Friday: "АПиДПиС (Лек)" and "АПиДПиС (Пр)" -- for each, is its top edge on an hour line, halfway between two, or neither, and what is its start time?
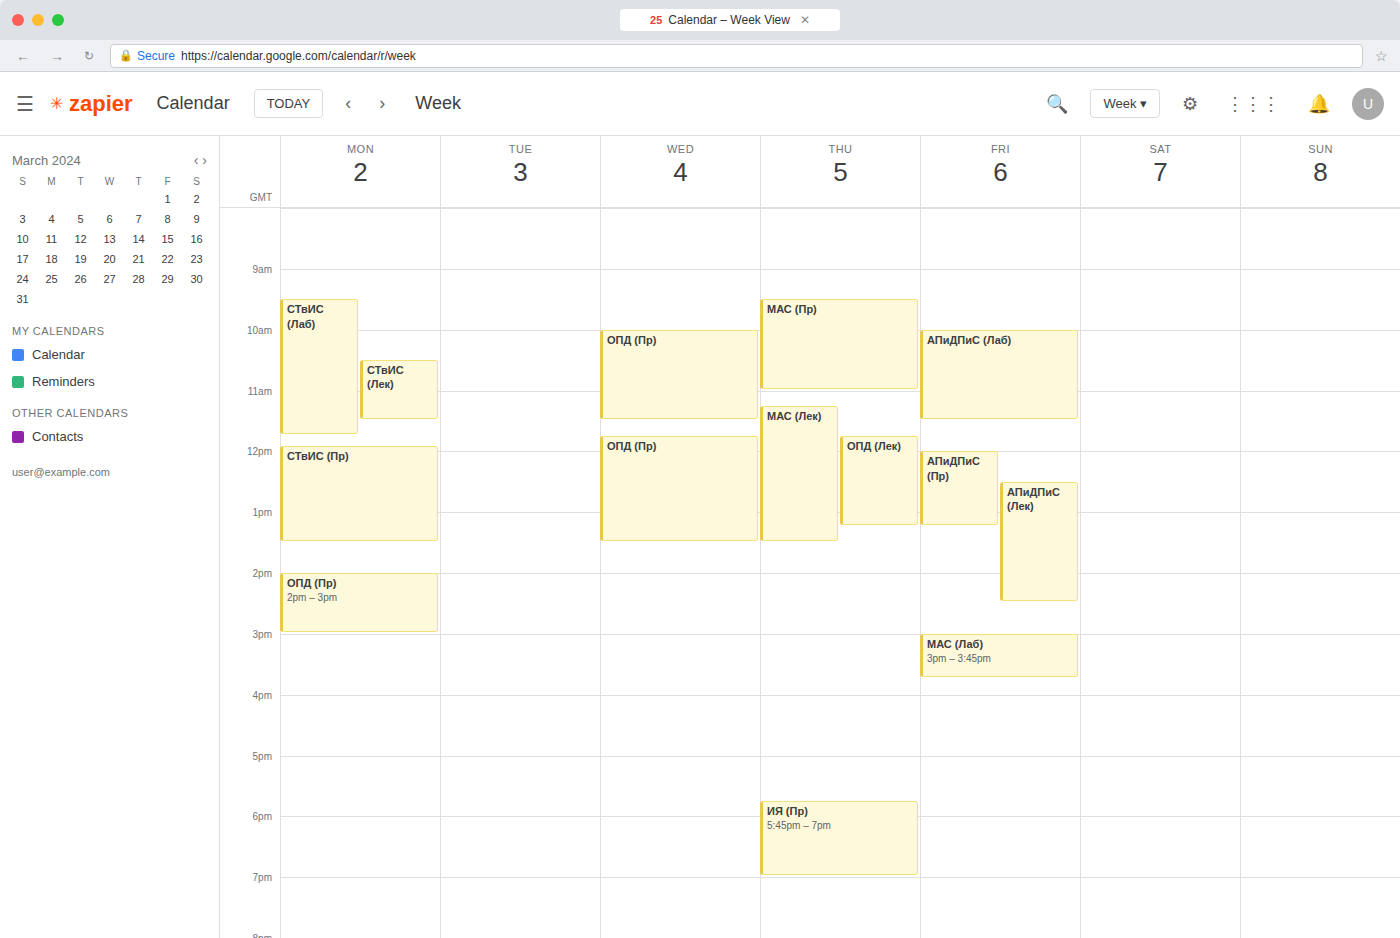
"АПиДПиС (Лек)": 12:30 PM, halfway between the 12 PM and 1 PM lines. "АПиДПиС (Пр)": 12:00 PM, exactly on the 12 PM line.